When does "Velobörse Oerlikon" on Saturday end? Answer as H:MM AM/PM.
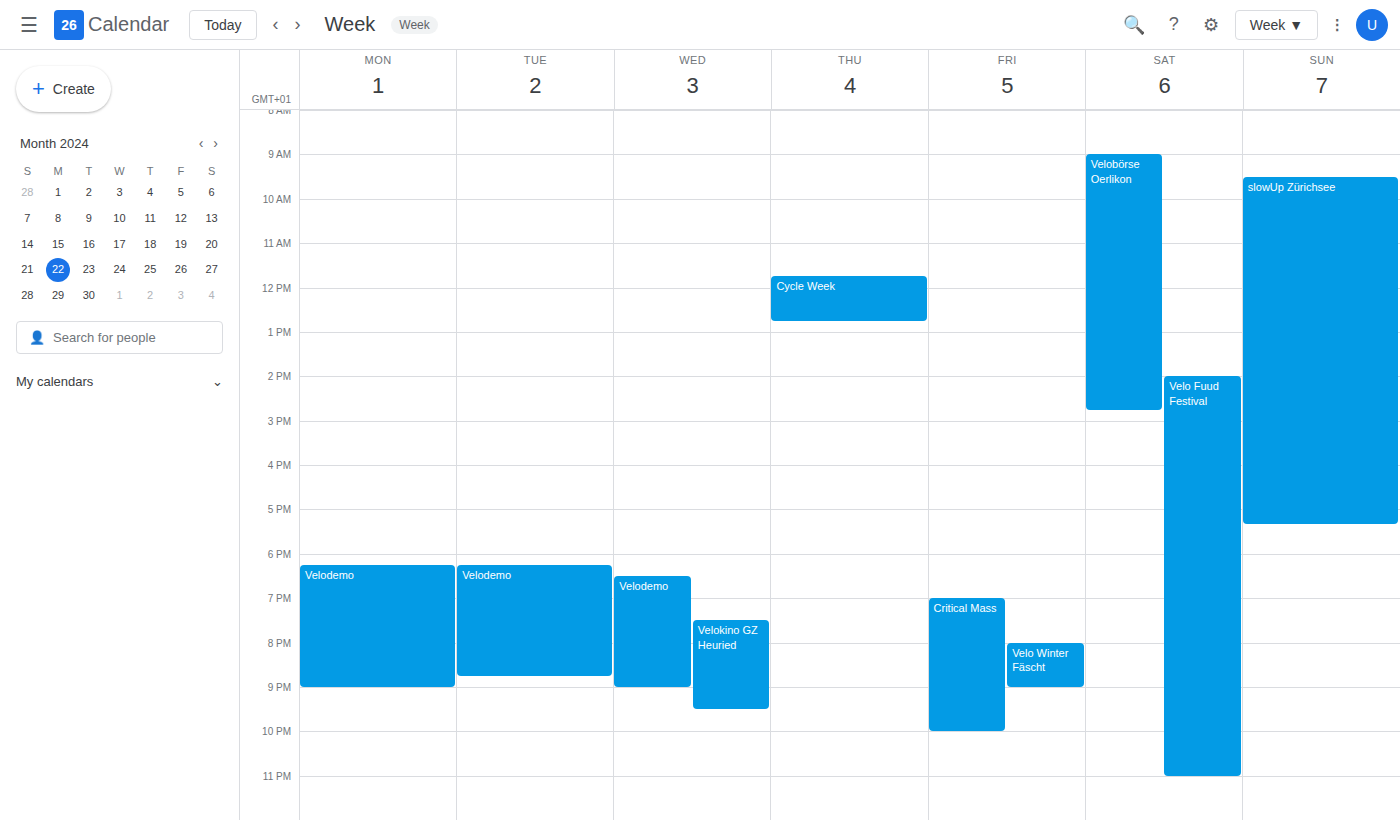
2:45 PM